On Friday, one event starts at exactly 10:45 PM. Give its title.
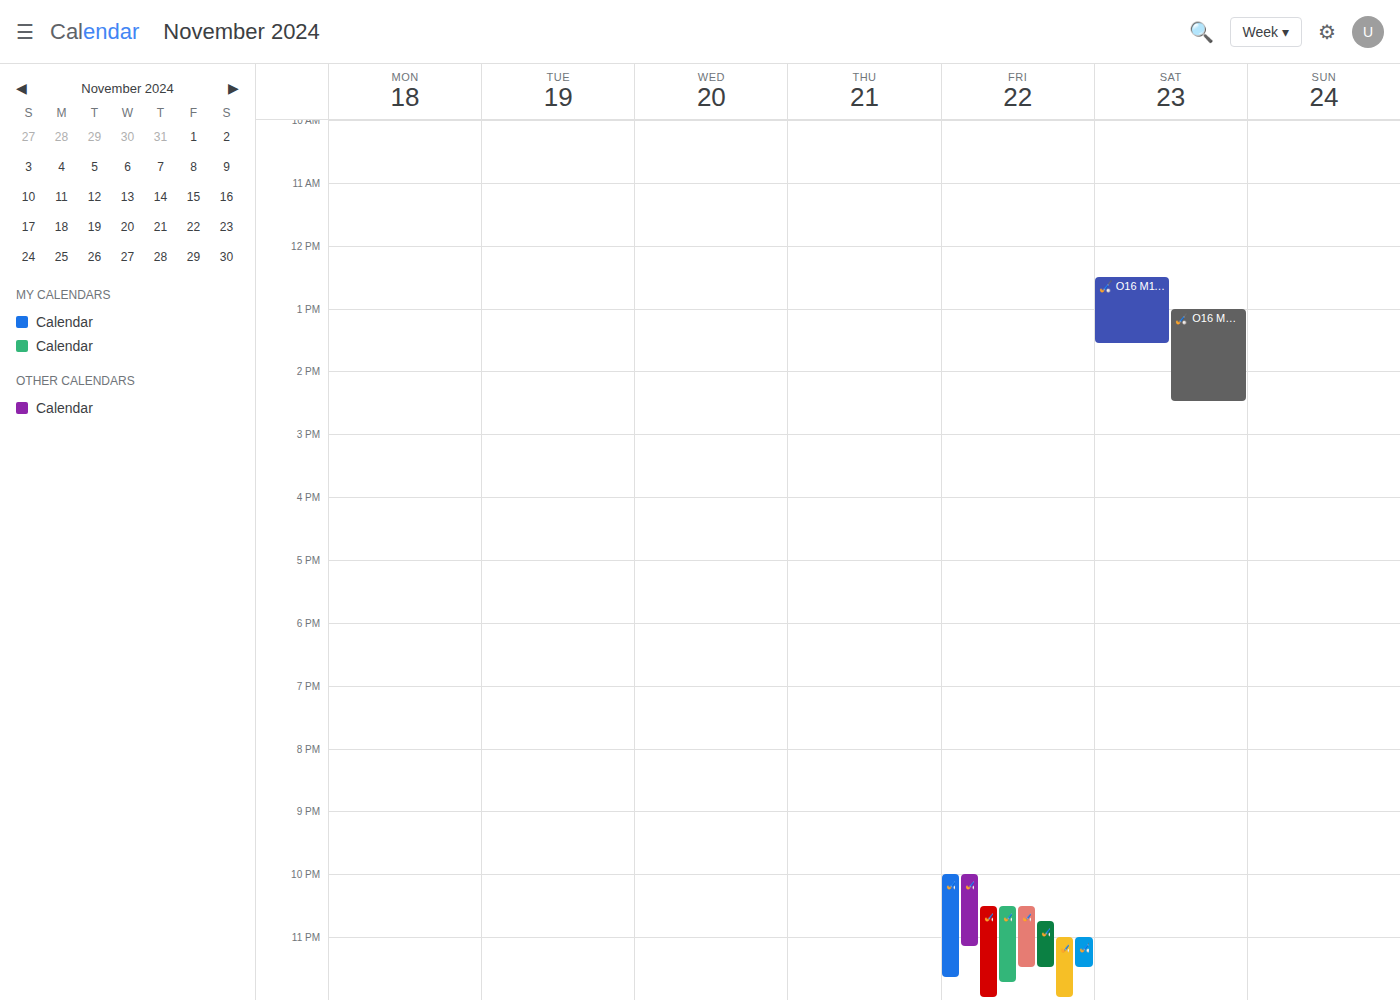
"🏑 O16 M180 | AthenA JO16-1"